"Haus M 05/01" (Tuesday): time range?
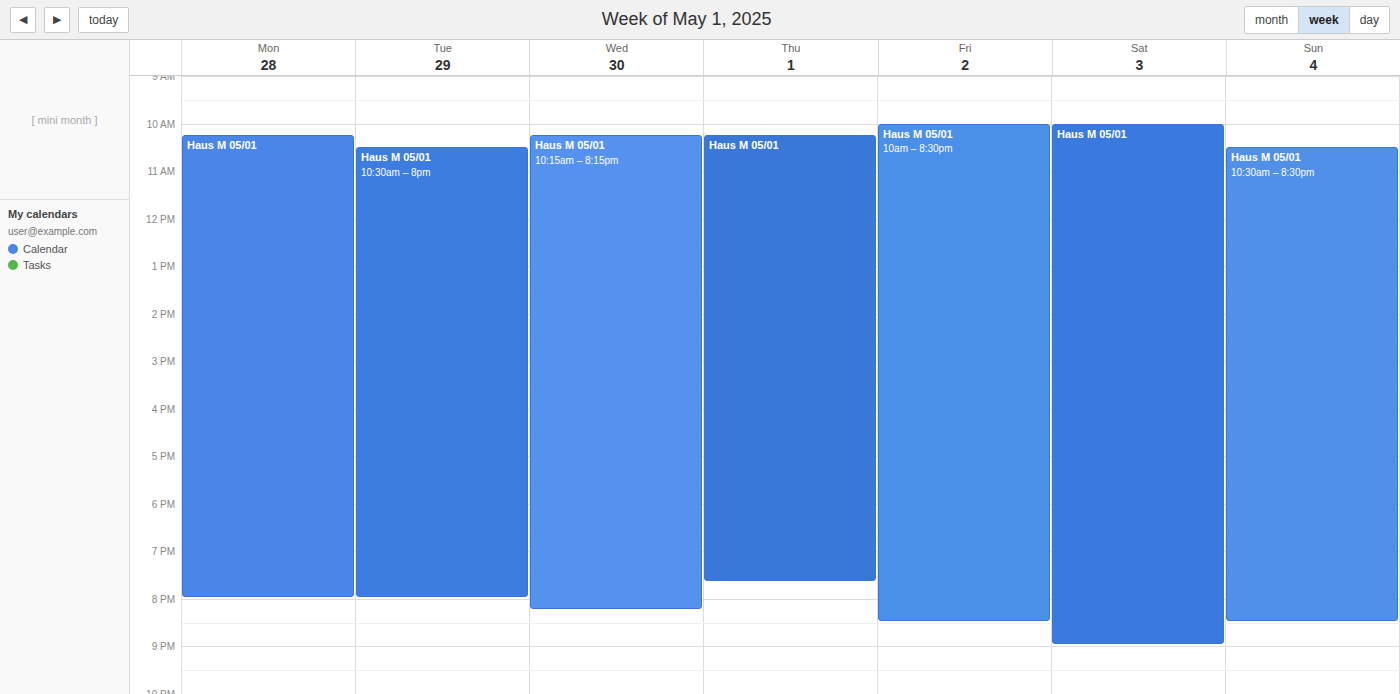
10:30 AM to 8:00 PM